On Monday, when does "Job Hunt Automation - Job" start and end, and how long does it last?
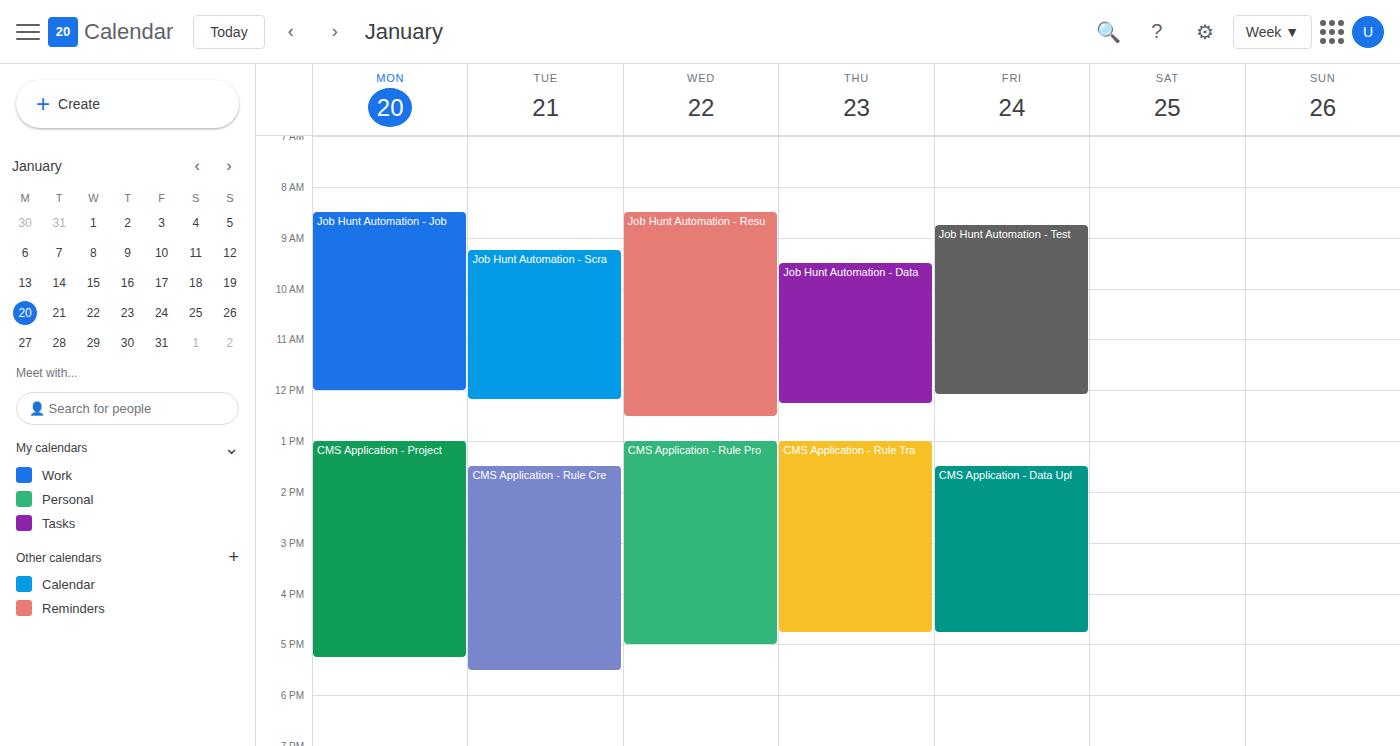
8:30 AM to 12:00 PM, 3 hours 30 minutes